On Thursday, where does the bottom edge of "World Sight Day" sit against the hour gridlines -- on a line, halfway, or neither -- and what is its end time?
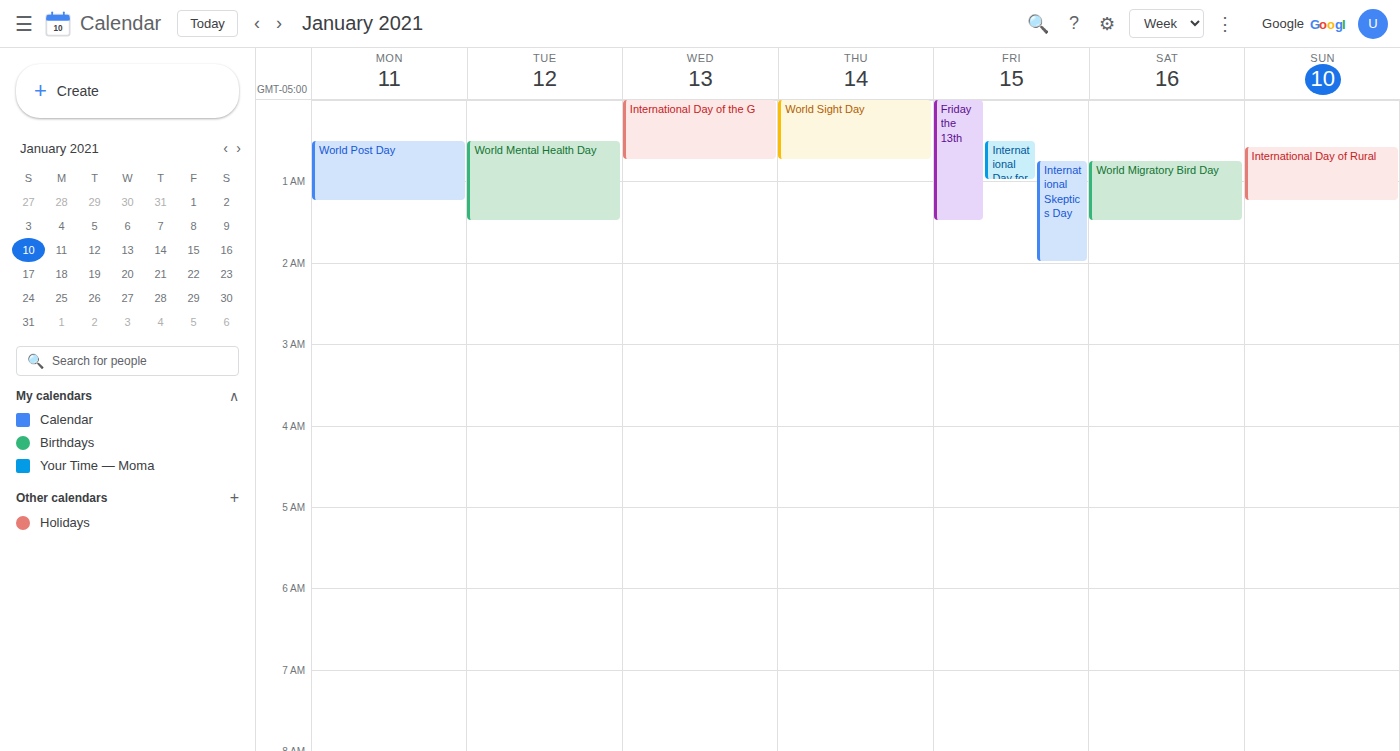
12:45 AM -- neither: three quarters of the way from the 12 AM line to the 1 AM line.